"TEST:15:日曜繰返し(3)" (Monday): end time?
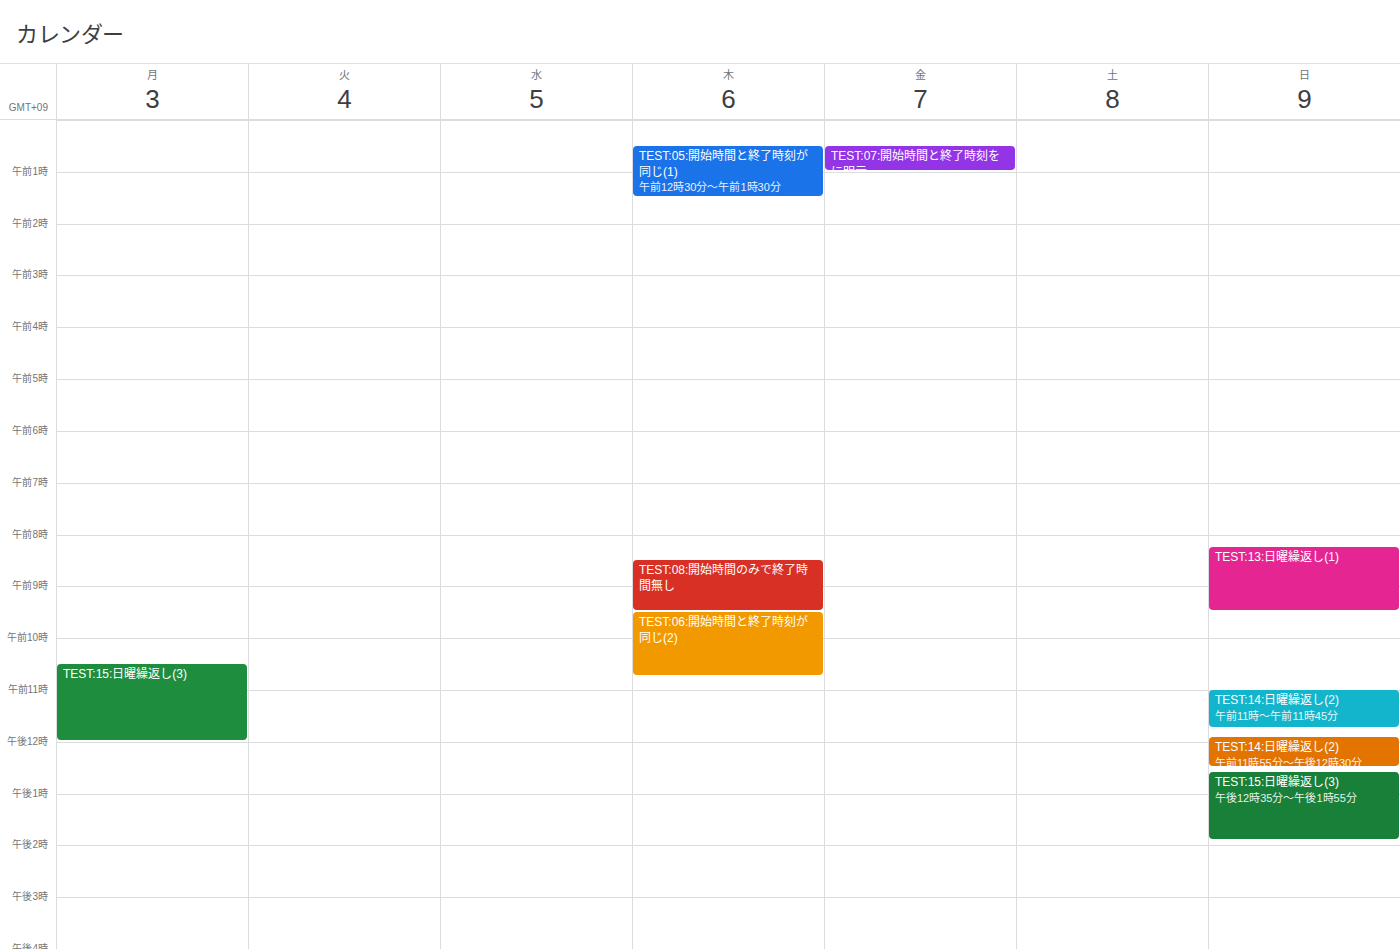
12:00 PM